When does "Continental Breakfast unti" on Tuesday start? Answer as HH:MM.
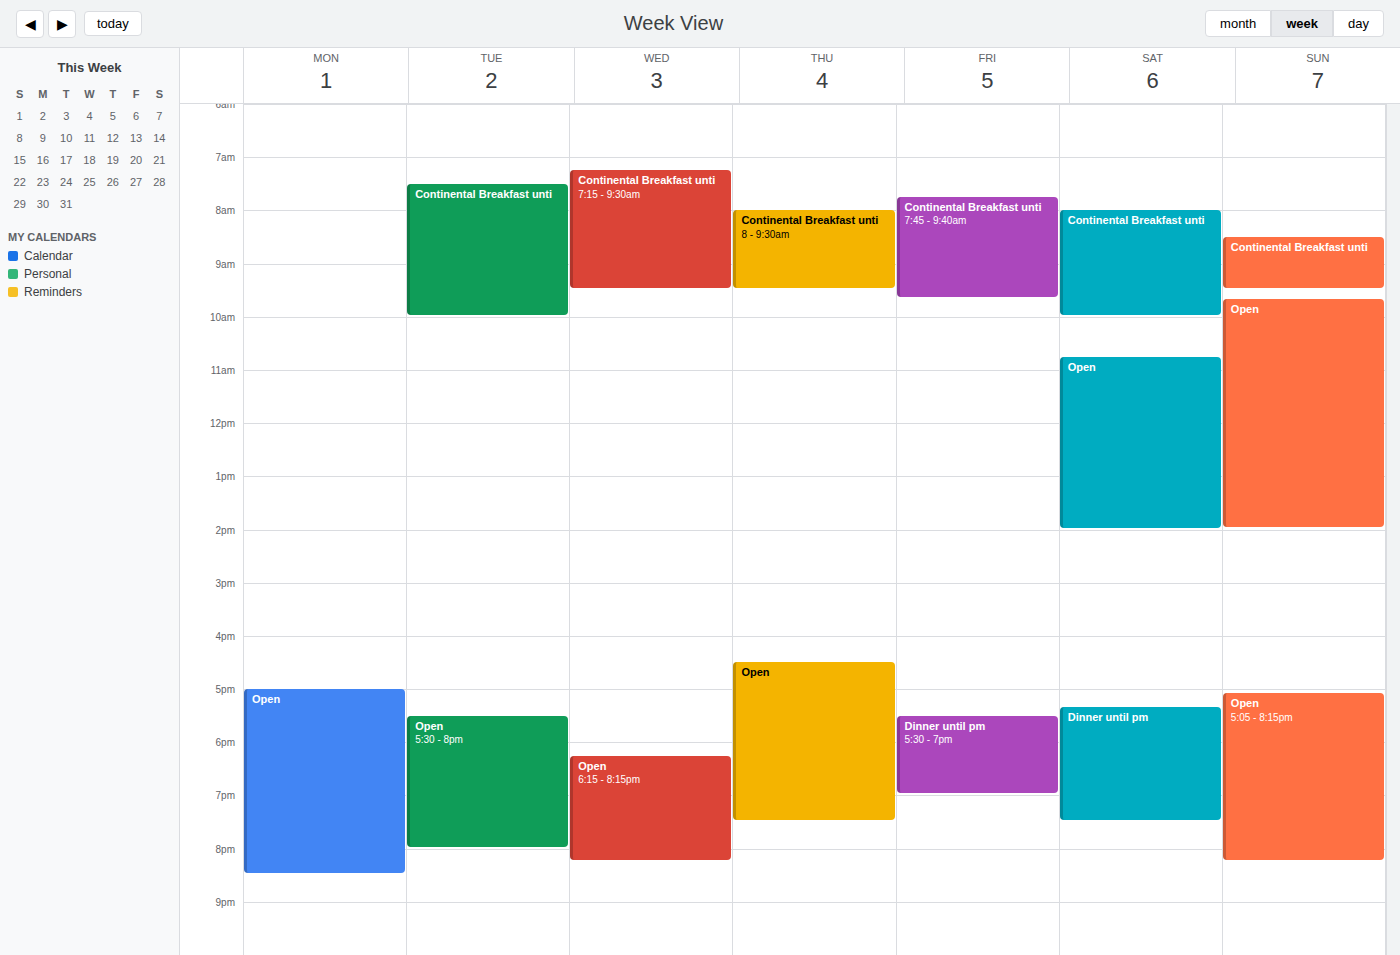
07:30